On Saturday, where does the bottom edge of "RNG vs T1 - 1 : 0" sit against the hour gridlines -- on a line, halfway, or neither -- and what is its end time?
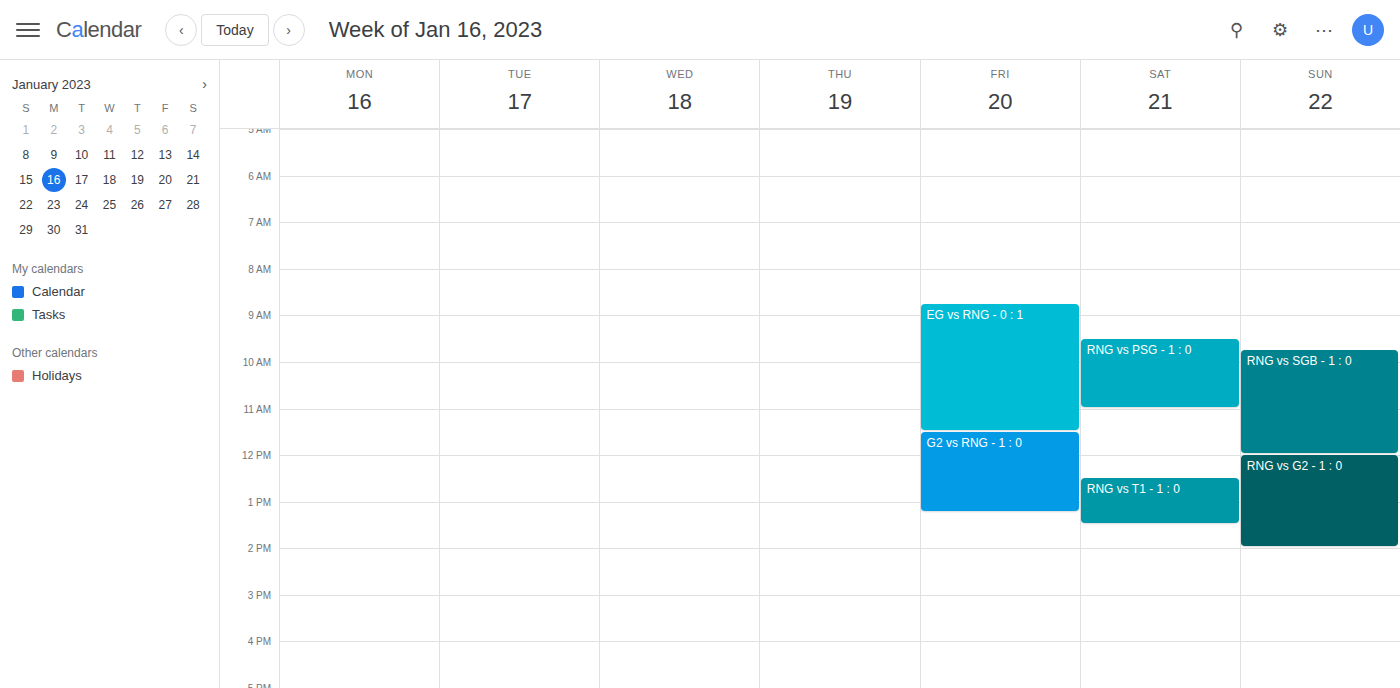
1:30 PM -- halfway between the 1 PM and 2 PM lines.